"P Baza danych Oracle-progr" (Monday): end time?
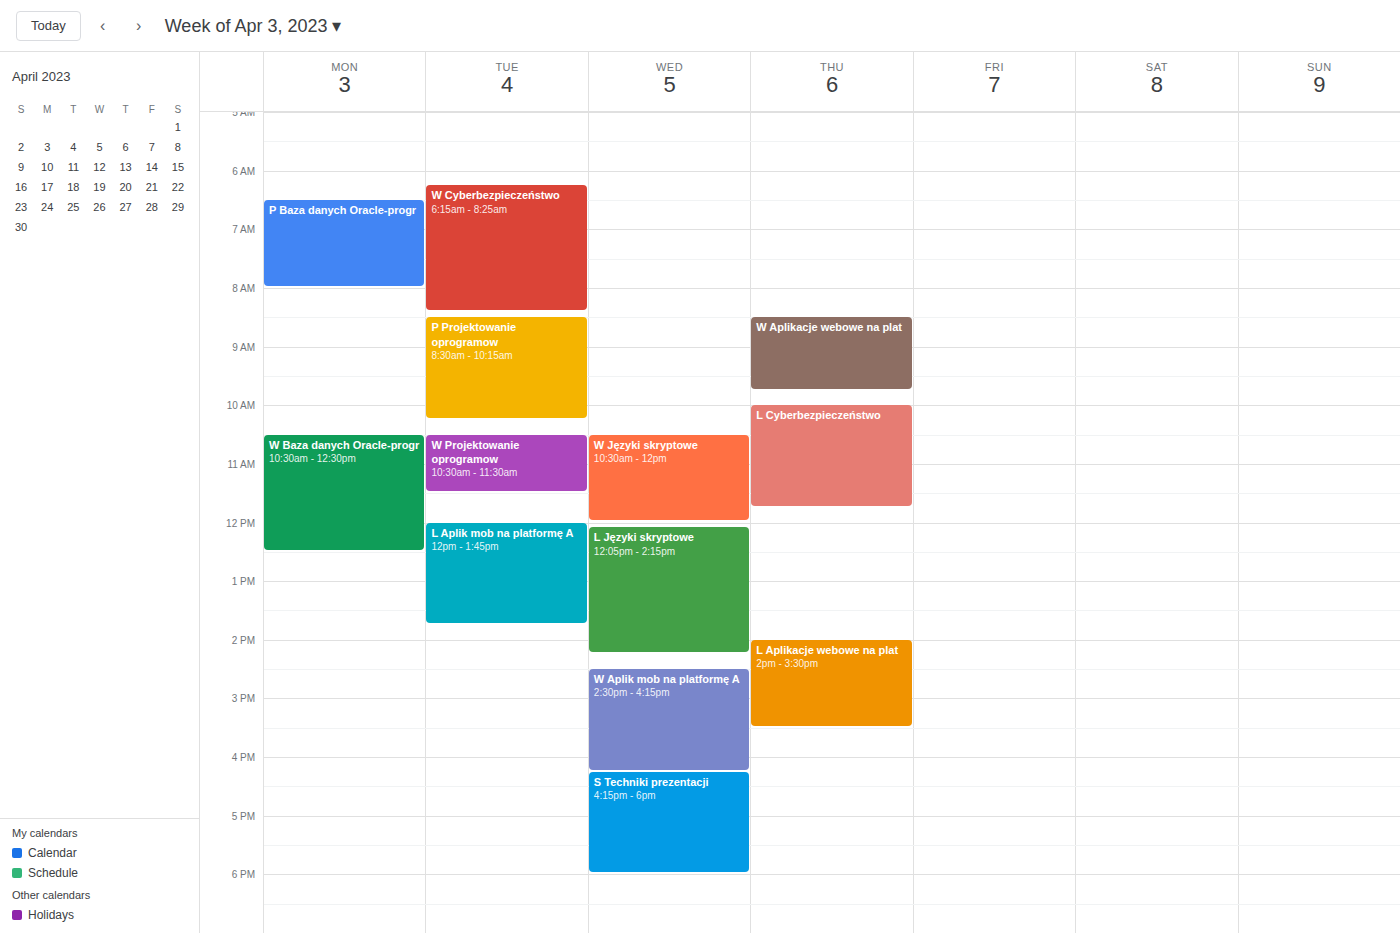
8:00 AM